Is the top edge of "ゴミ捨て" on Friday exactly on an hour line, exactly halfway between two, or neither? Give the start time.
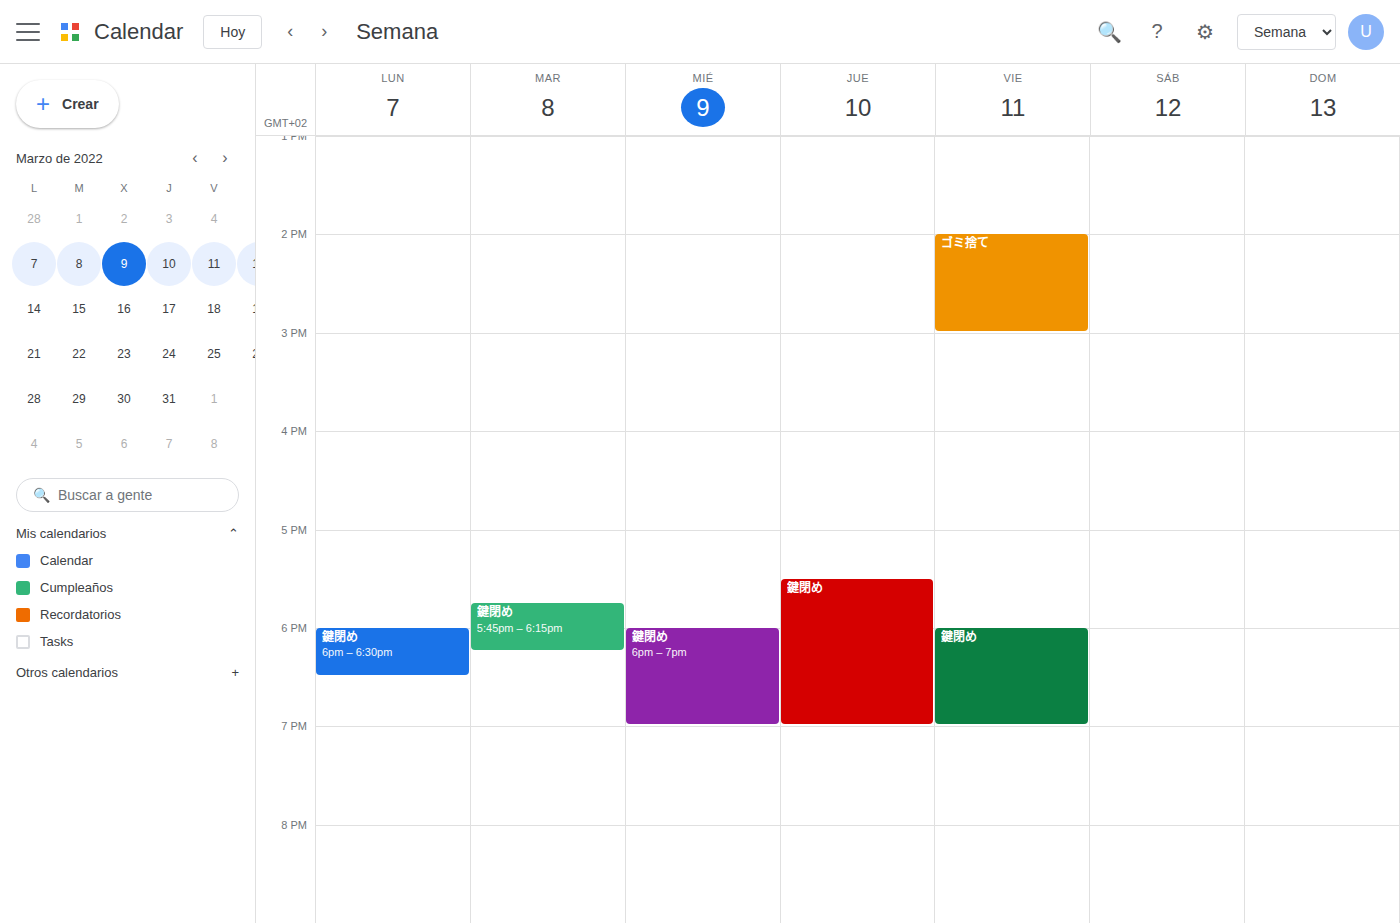
14:00 -- exactly on the 14:00 line.